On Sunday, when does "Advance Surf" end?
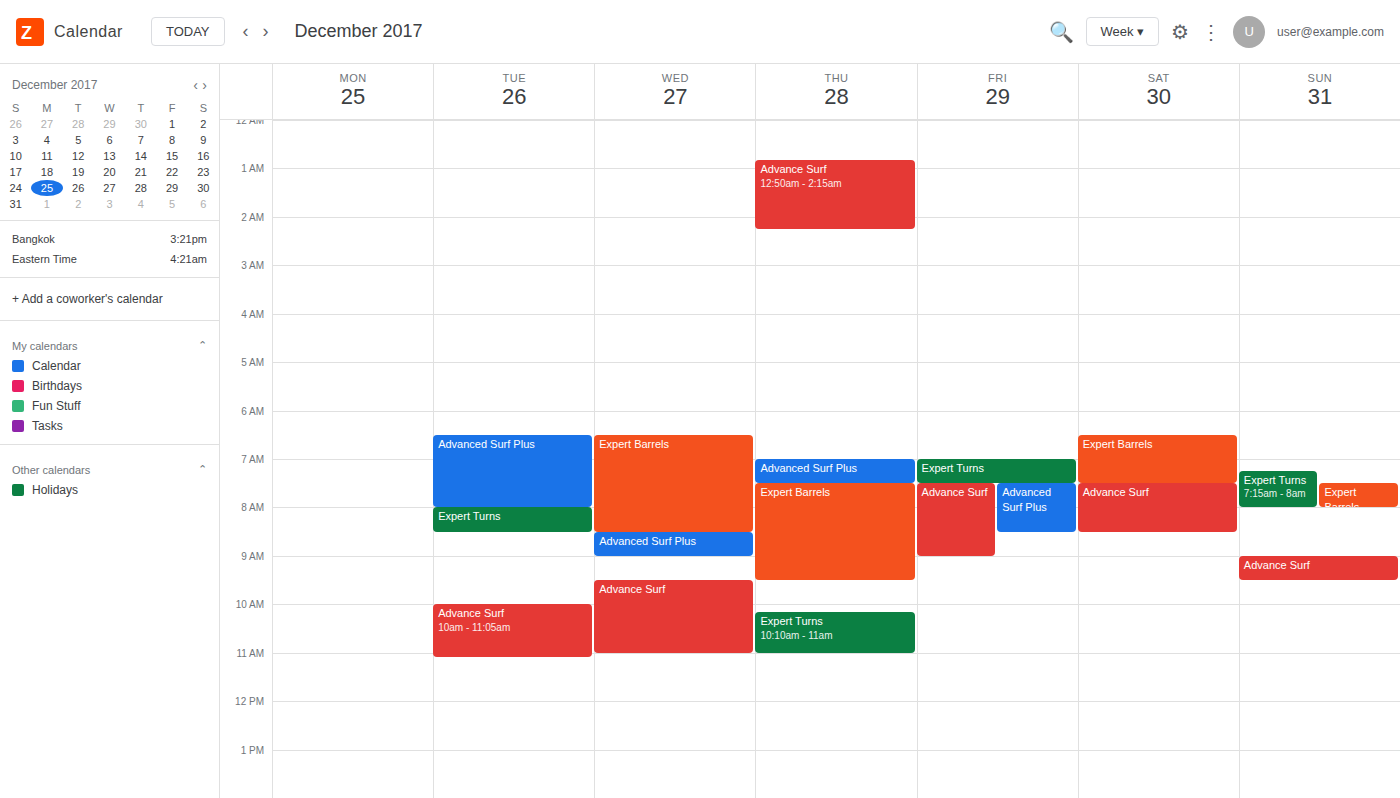
9:30 AM